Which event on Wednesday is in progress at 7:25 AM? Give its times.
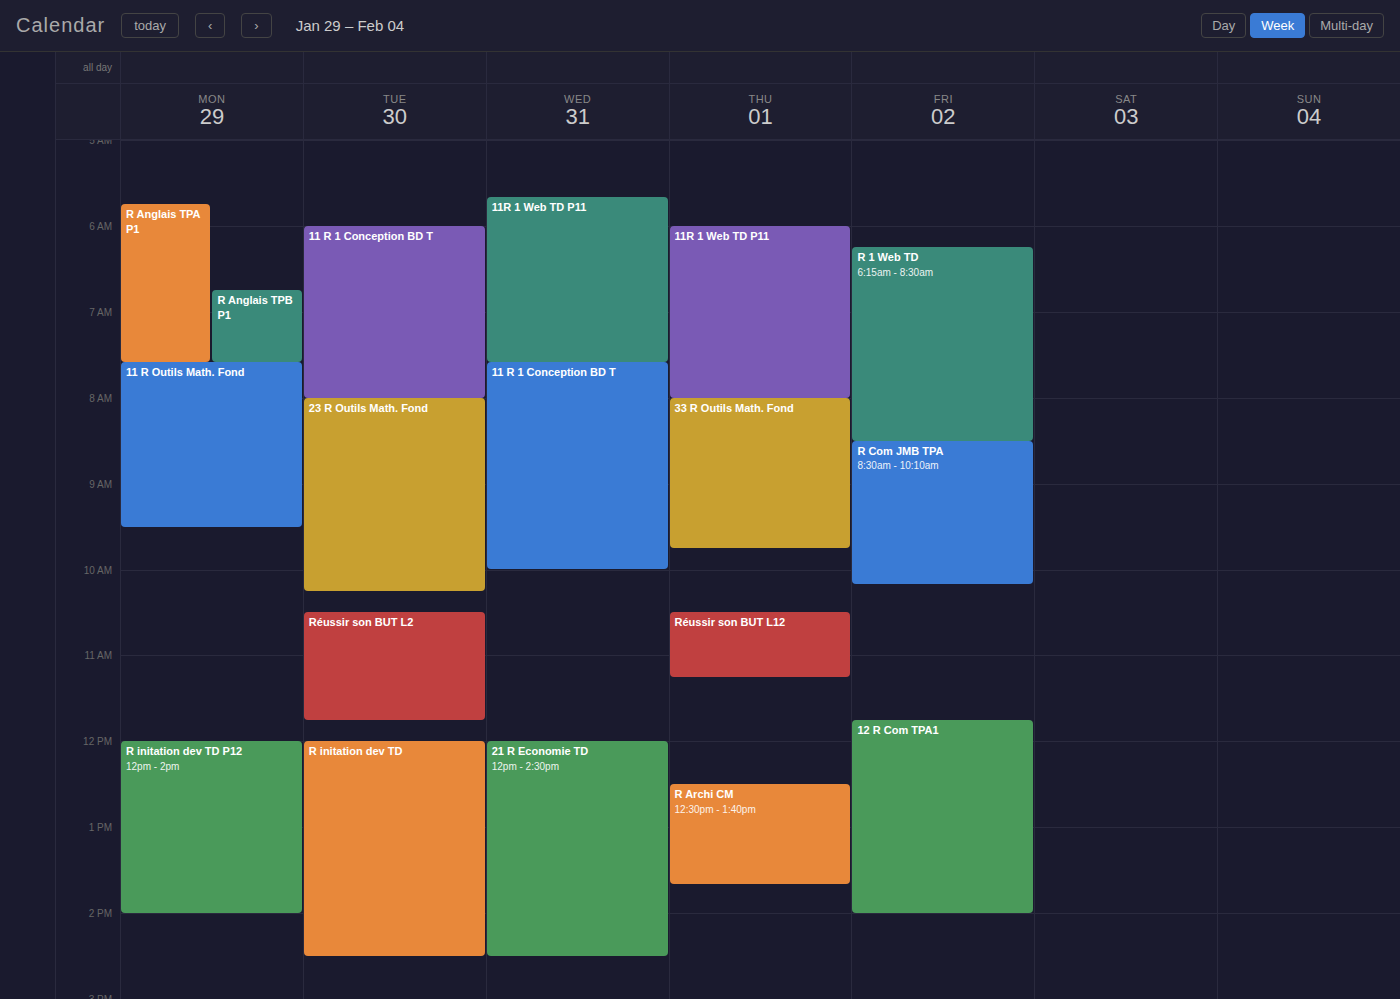
"11R 1 Web TD P11", 5:40 AM to 7:35 AM